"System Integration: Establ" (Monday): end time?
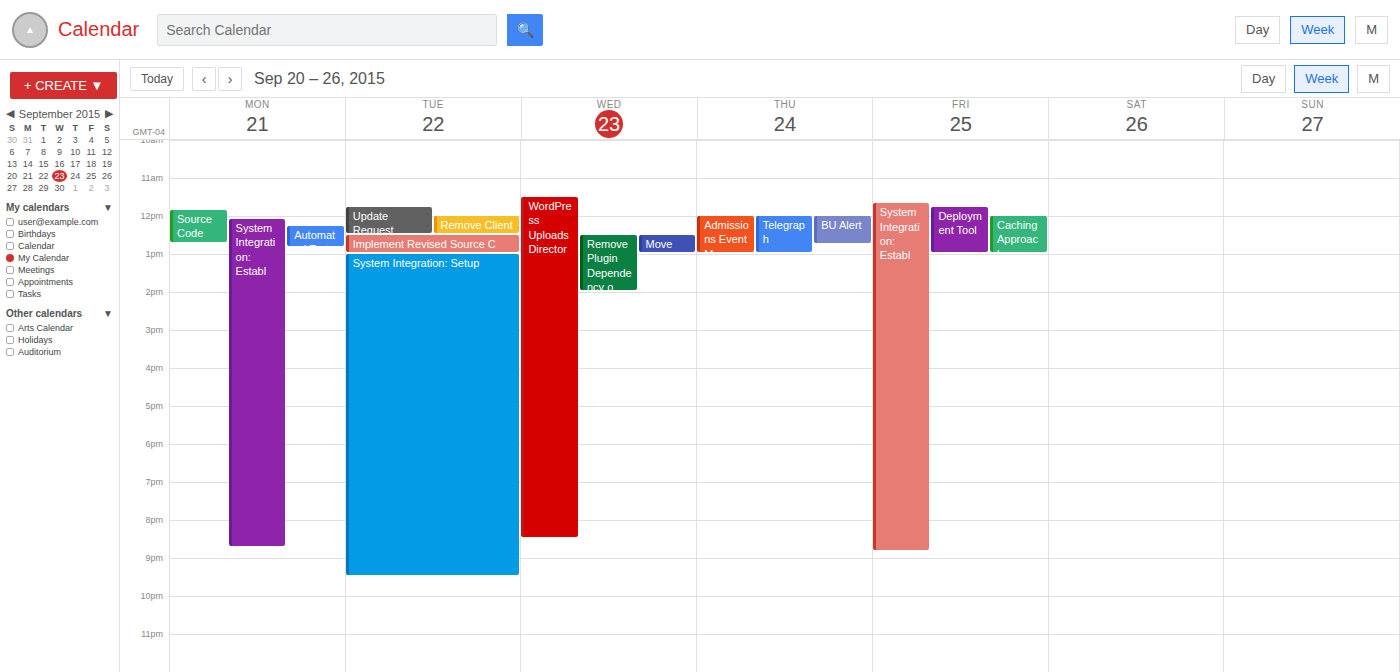
8:45 PM